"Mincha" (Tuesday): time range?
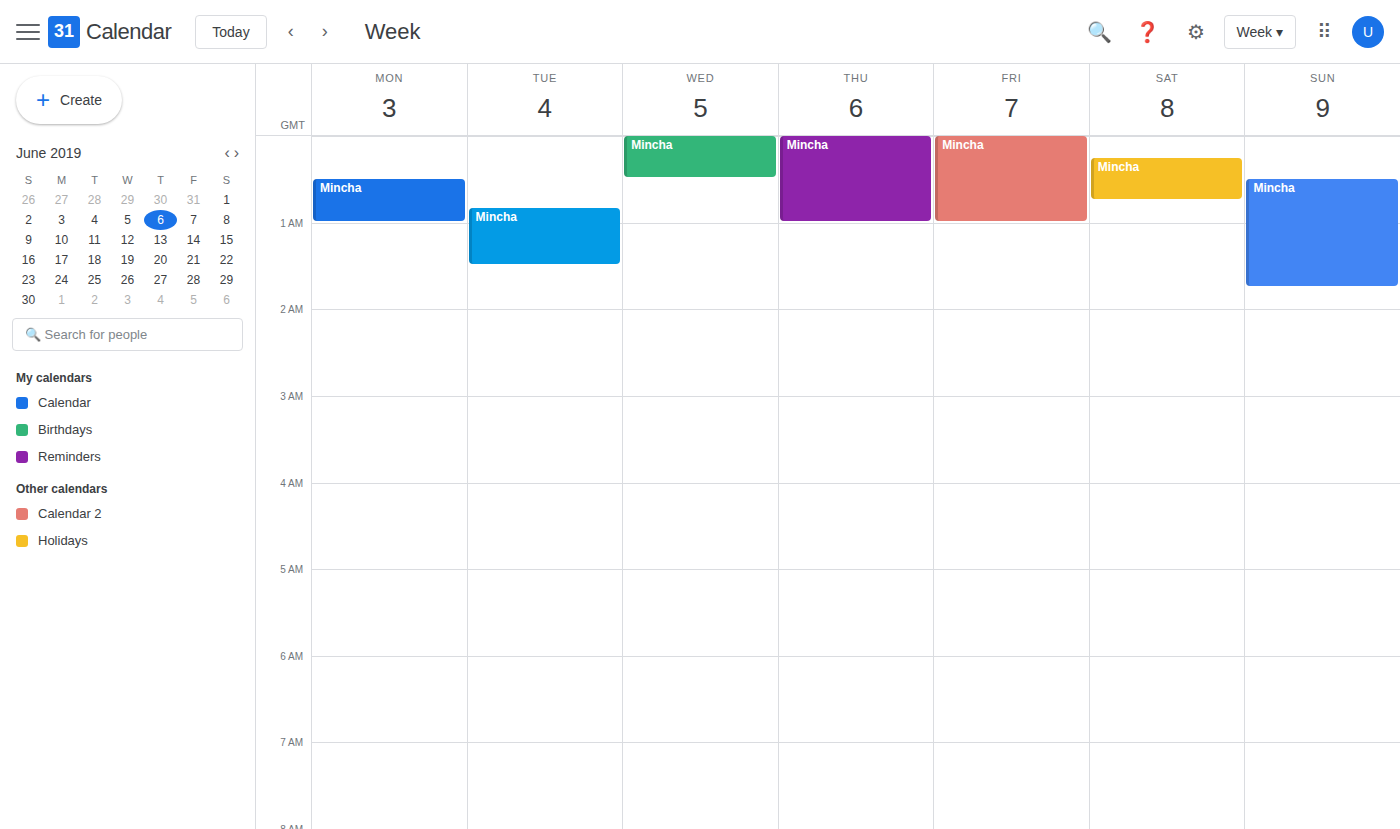
12:50 AM to 1:30 AM